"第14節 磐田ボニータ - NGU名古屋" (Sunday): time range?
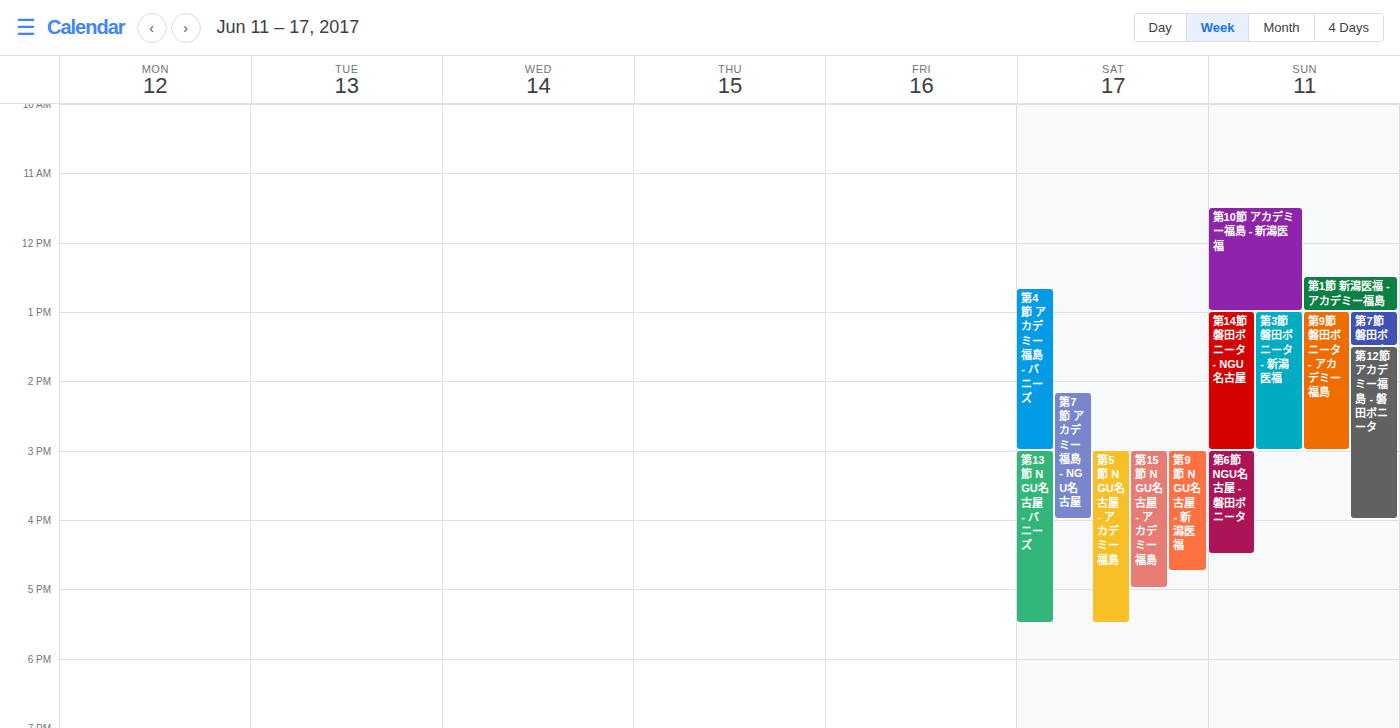
1:00 PM to 3:00 PM